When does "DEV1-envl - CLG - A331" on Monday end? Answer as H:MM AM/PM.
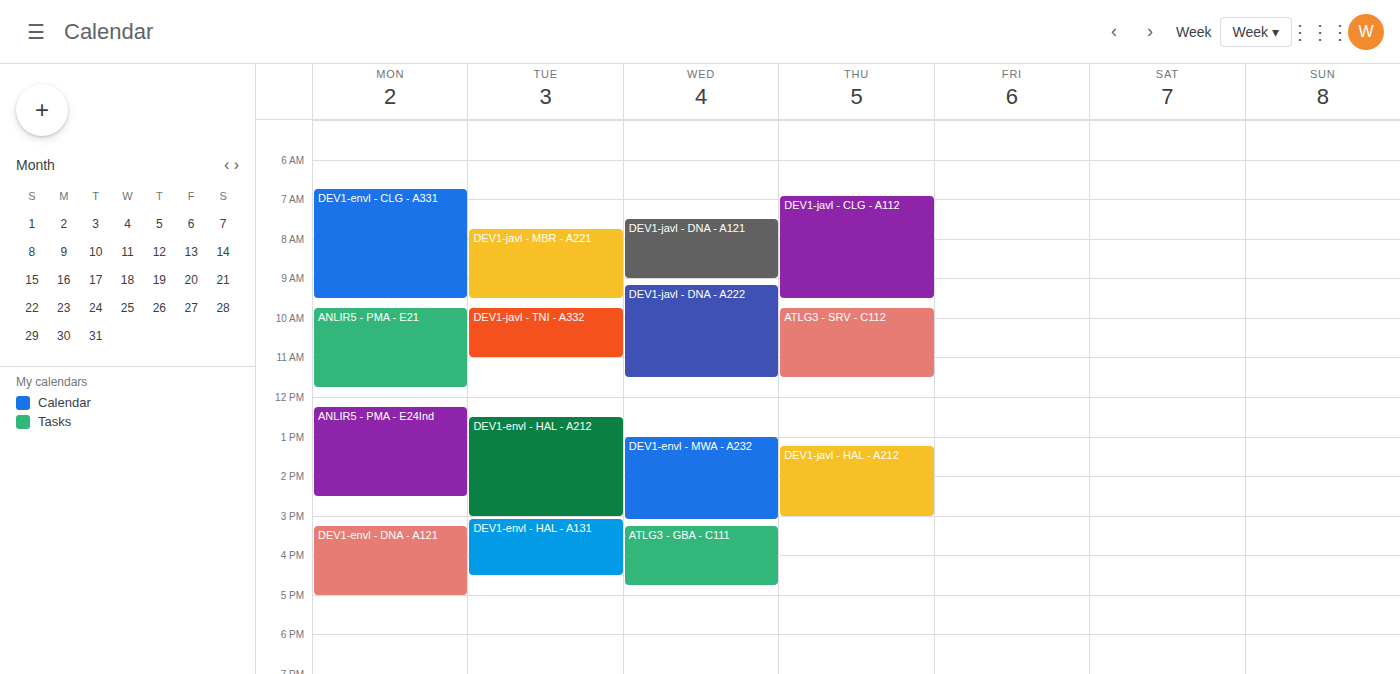
9:30 AM